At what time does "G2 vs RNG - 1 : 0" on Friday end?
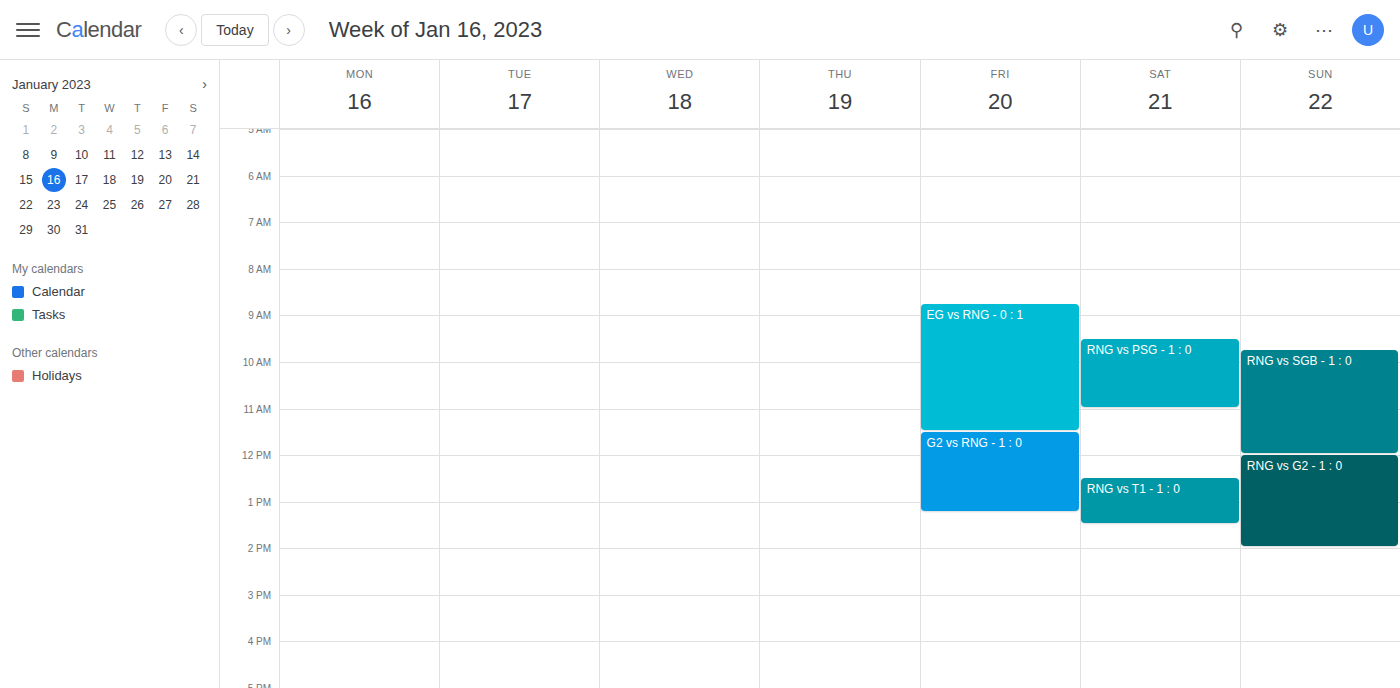
1:15 PM